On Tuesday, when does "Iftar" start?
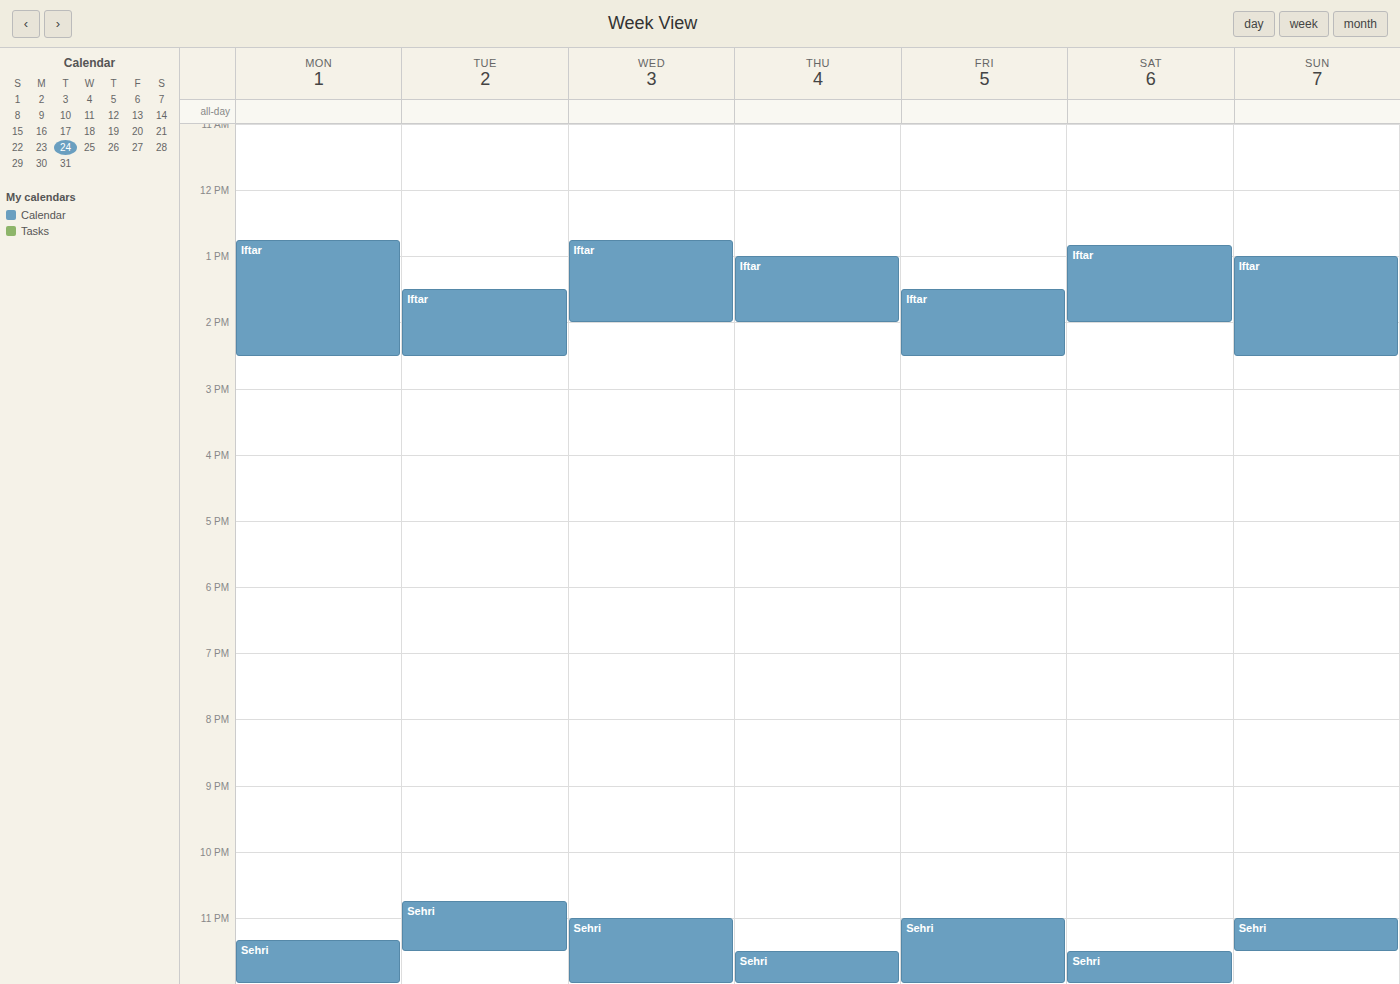
13:30